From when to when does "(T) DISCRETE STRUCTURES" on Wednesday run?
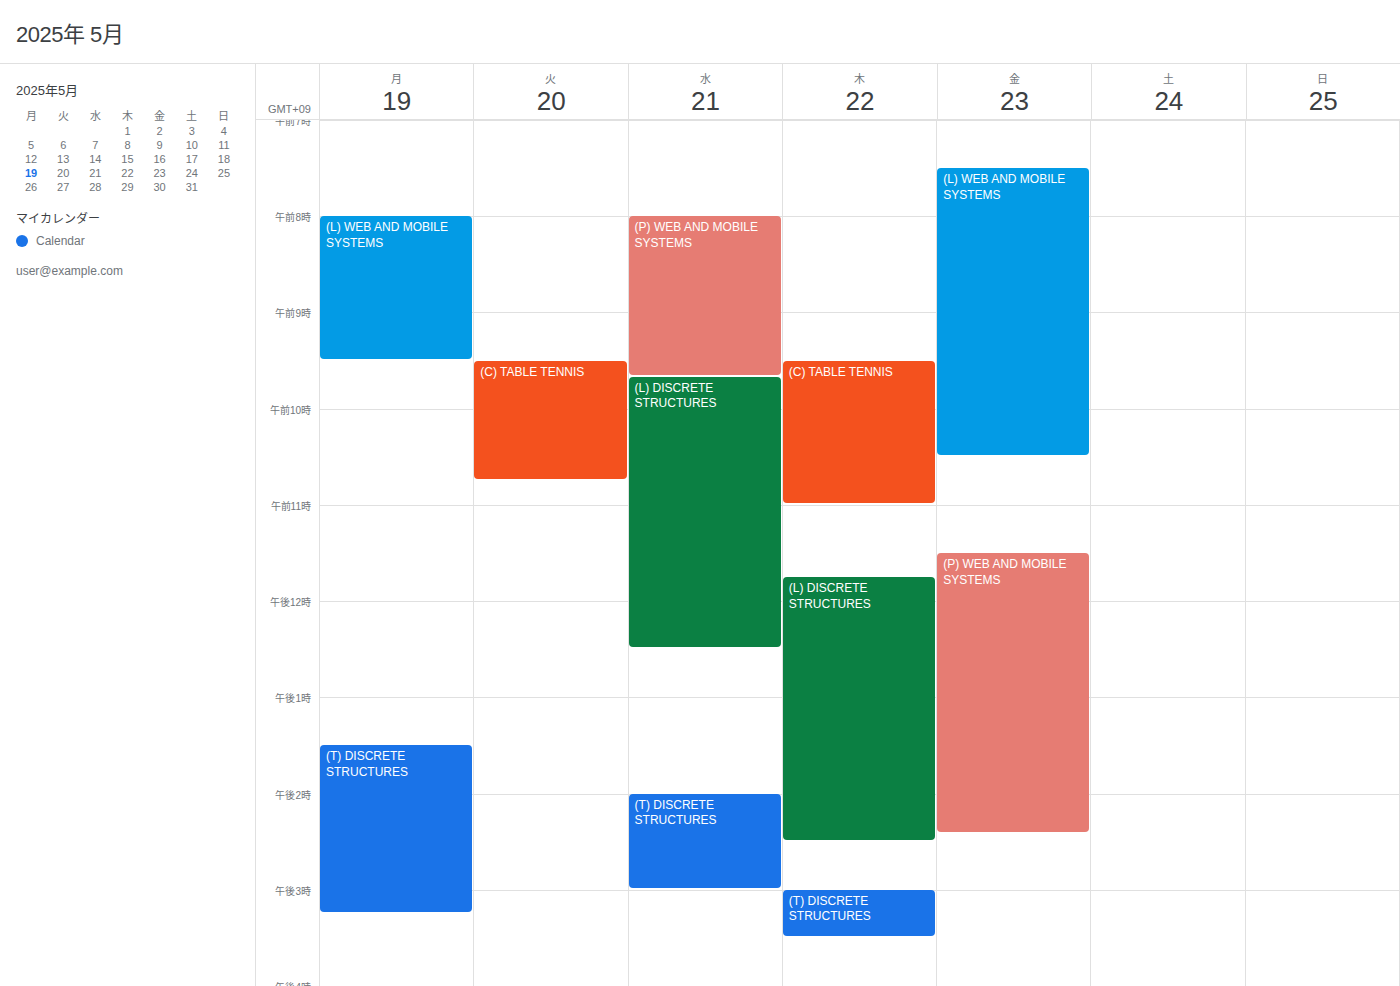
2:00 PM to 3:00 PM